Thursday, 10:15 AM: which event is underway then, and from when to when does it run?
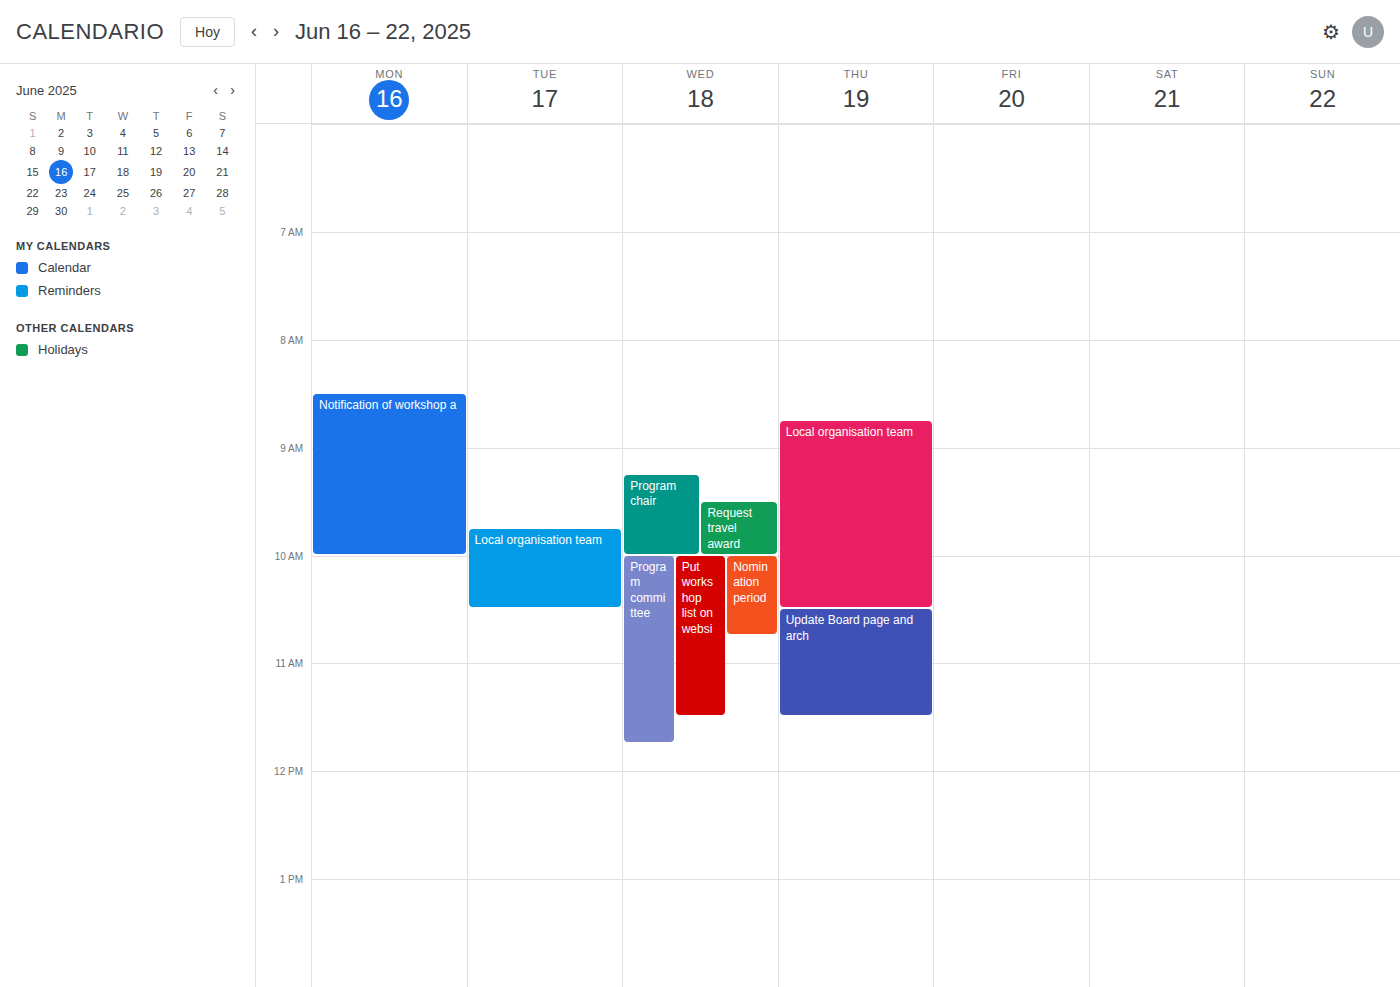
"Local organisation team", 8:45 AM to 10:30 AM